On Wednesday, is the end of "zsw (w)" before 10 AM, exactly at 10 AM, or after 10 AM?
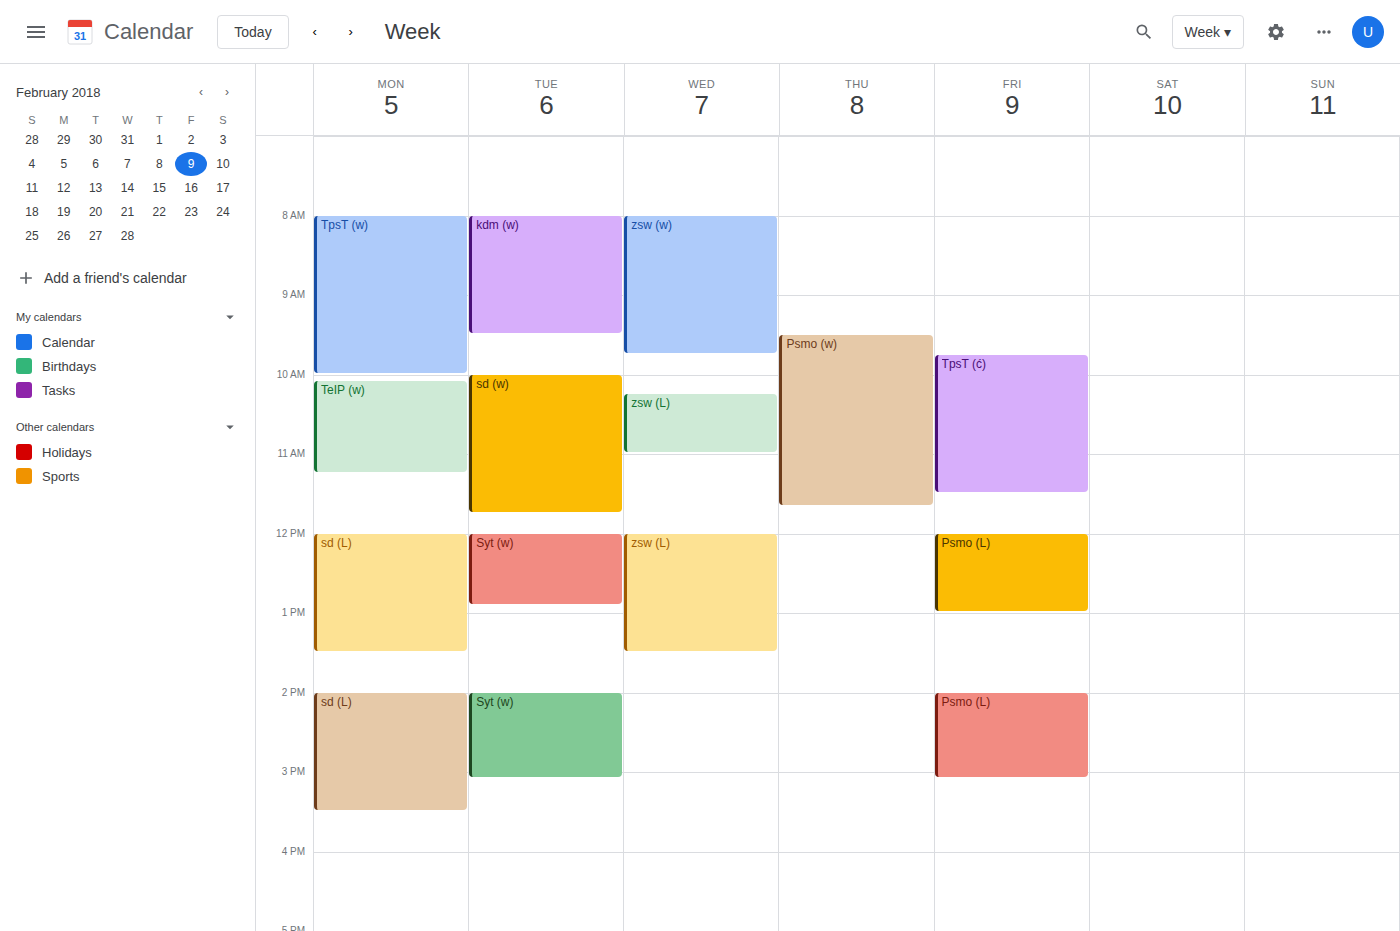
9:45 AM -- before 10 AM, 15 minutes above the 10 AM line.